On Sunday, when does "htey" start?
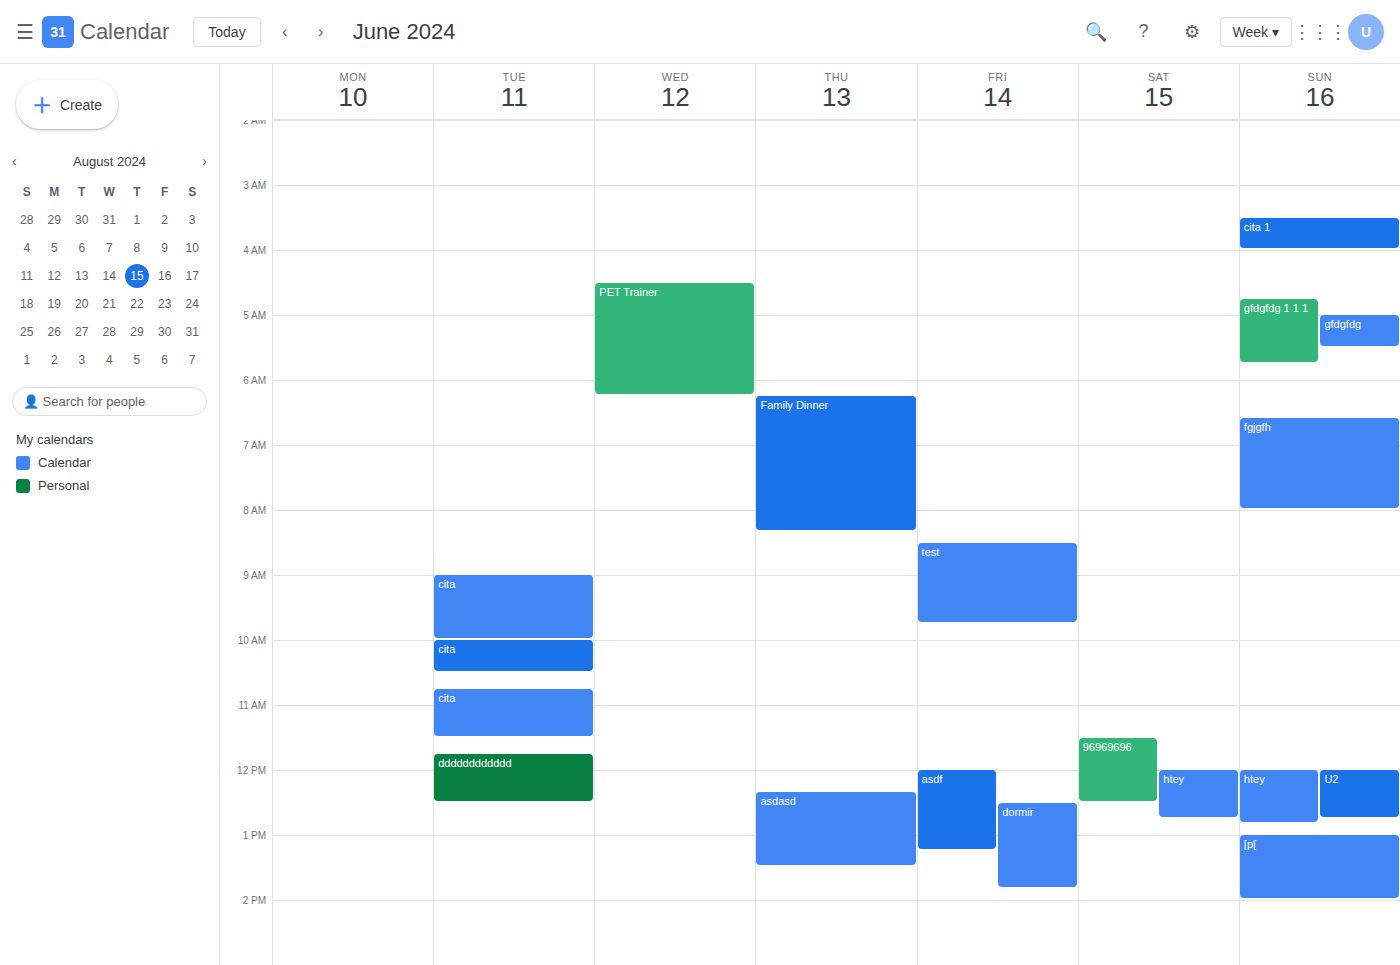
12:00 PM